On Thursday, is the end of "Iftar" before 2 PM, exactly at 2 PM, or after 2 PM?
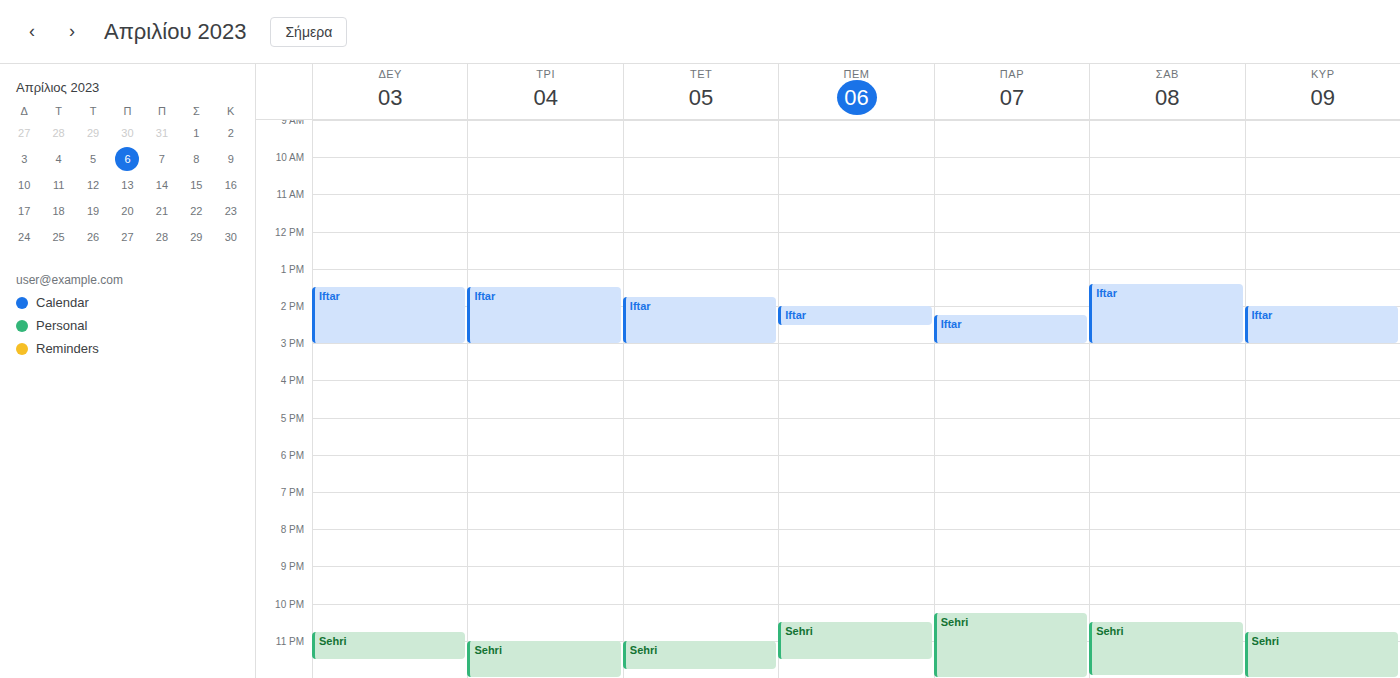
2:30 PM -- after 2 PM, 30 minutes below the 2 PM line.